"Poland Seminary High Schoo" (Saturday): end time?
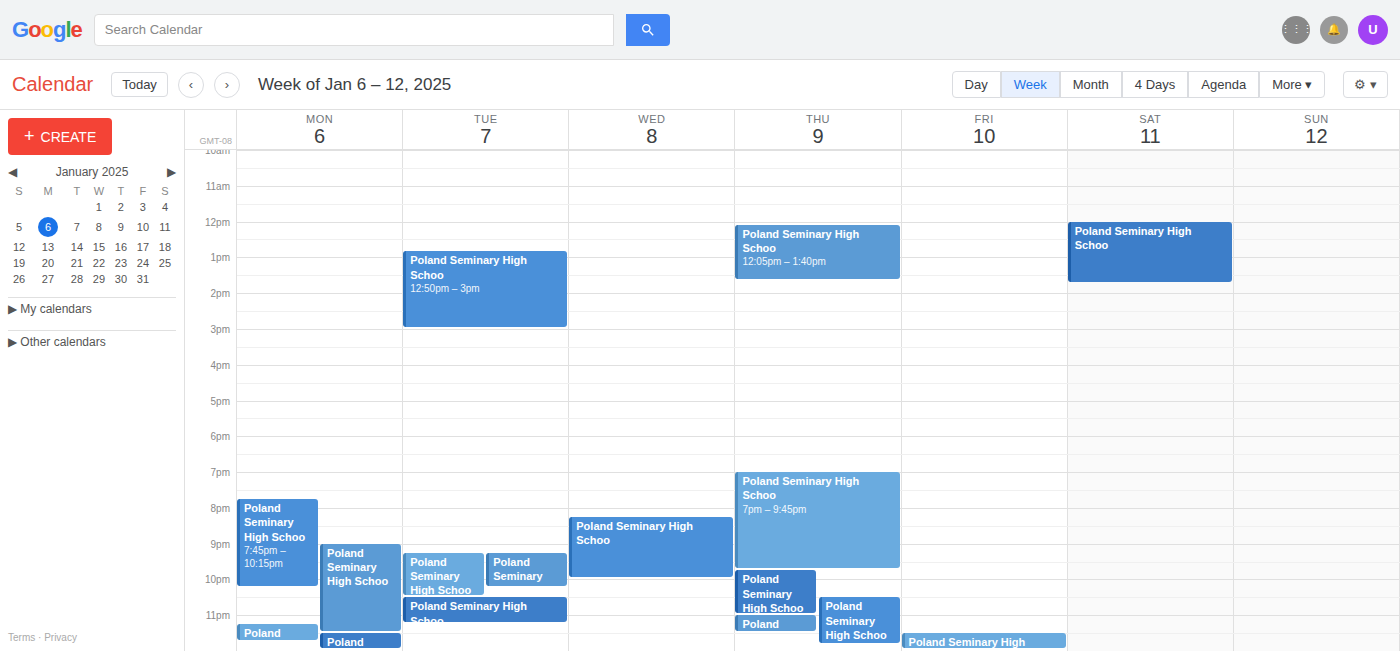
1:45 PM